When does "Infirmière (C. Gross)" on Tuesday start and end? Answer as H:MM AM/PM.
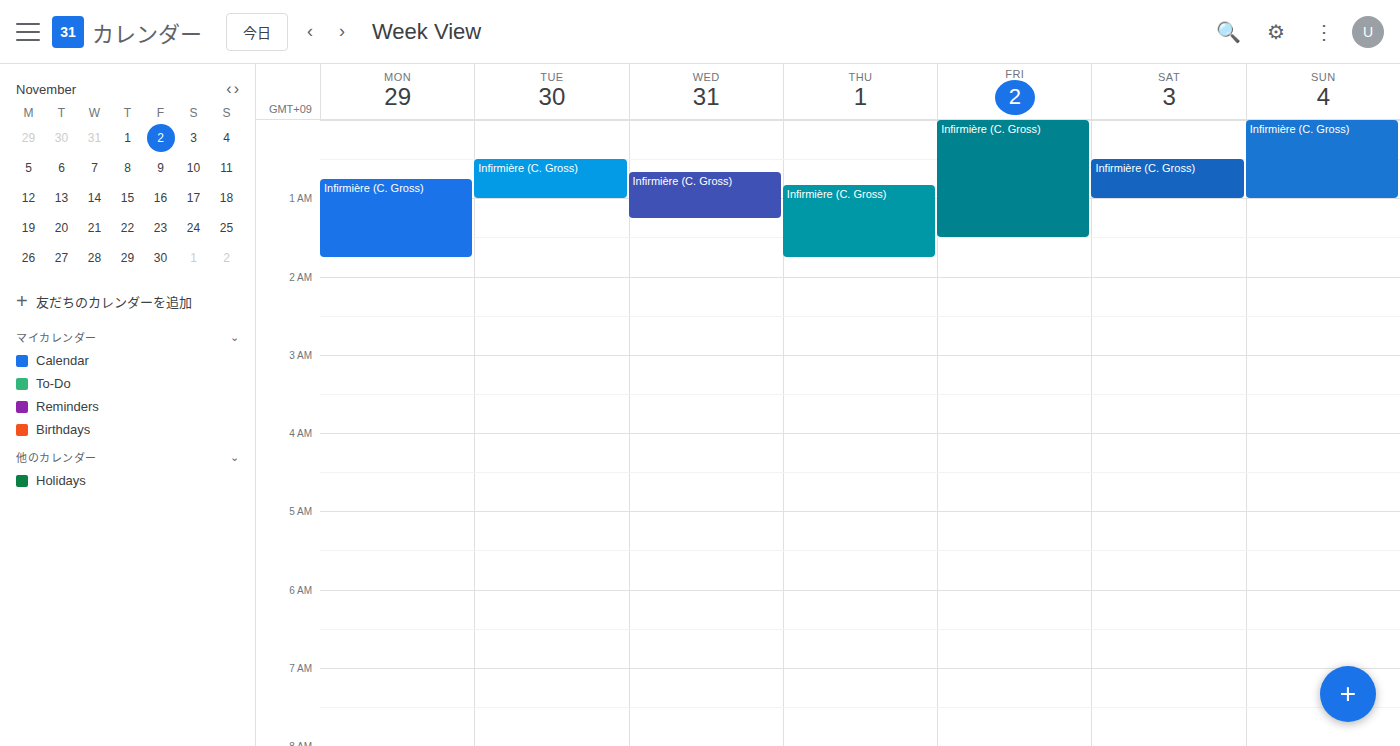
12:30 AM to 1:00 AM